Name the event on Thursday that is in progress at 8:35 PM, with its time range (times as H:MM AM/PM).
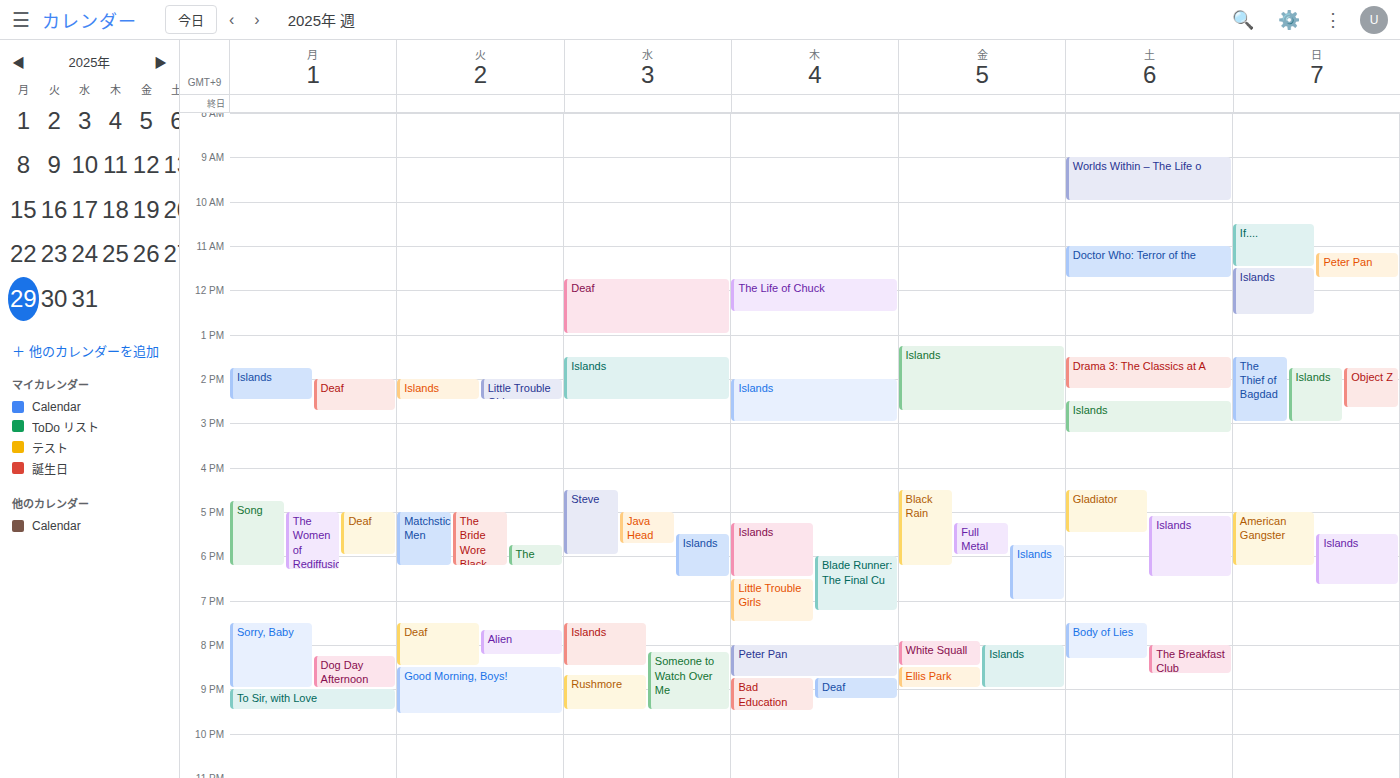
"Peter Pan", 8:00 PM to 8:45 PM